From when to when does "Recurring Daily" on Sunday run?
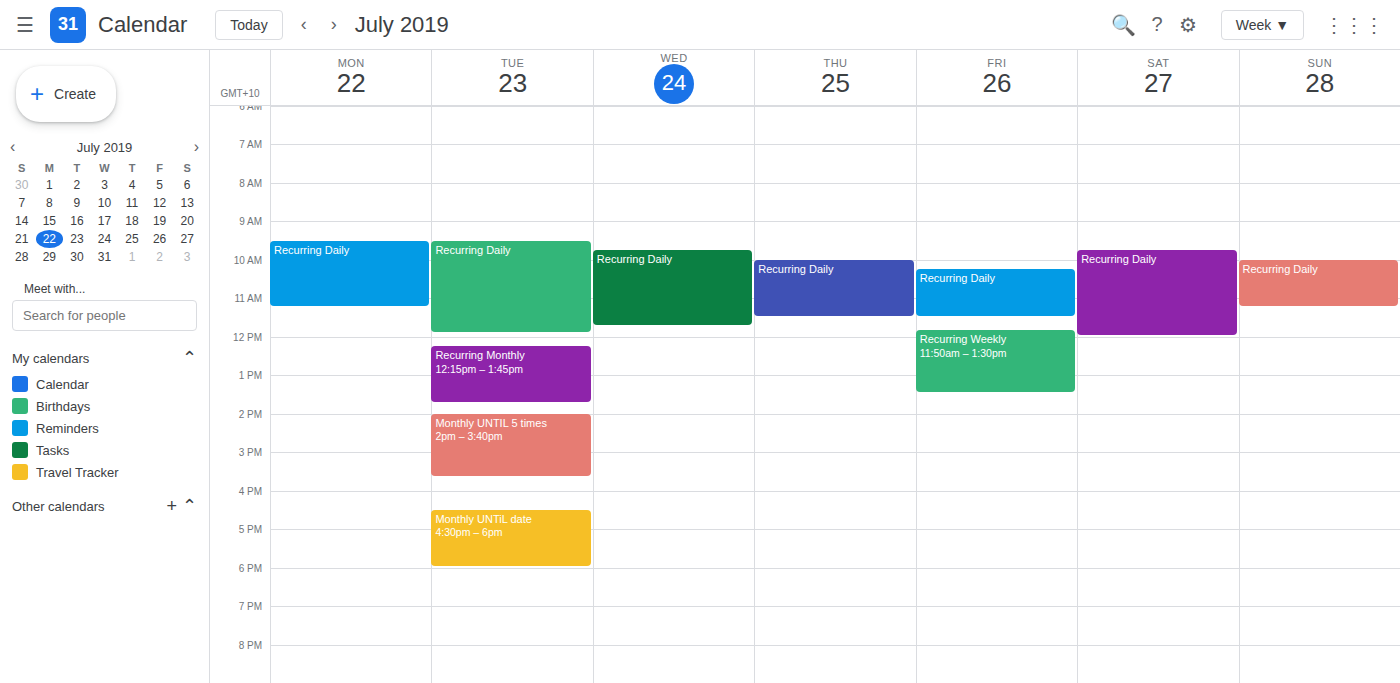
10:00 AM to 11:15 AM